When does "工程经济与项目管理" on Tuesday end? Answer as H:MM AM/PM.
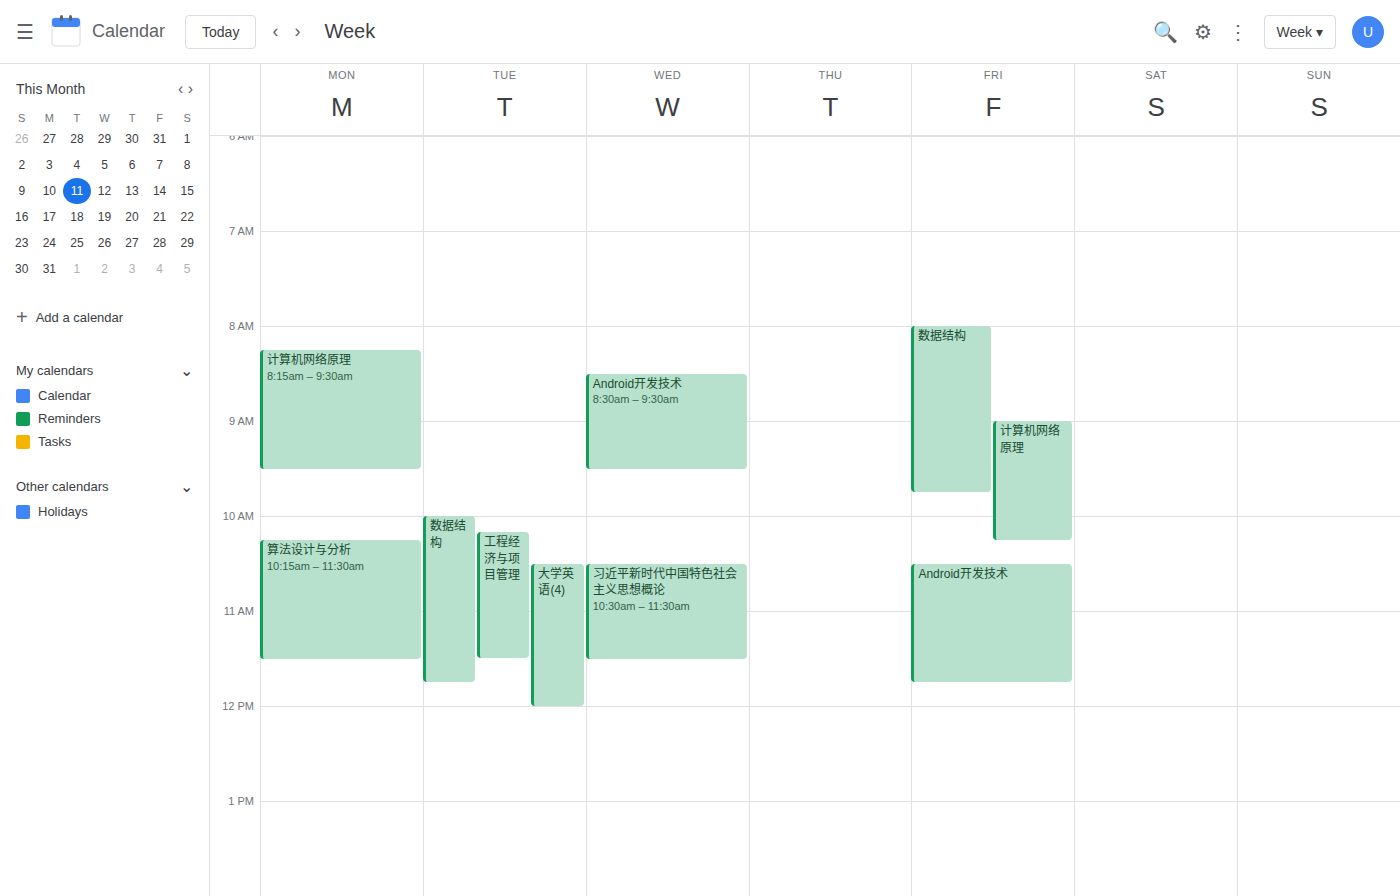
11:30 AM